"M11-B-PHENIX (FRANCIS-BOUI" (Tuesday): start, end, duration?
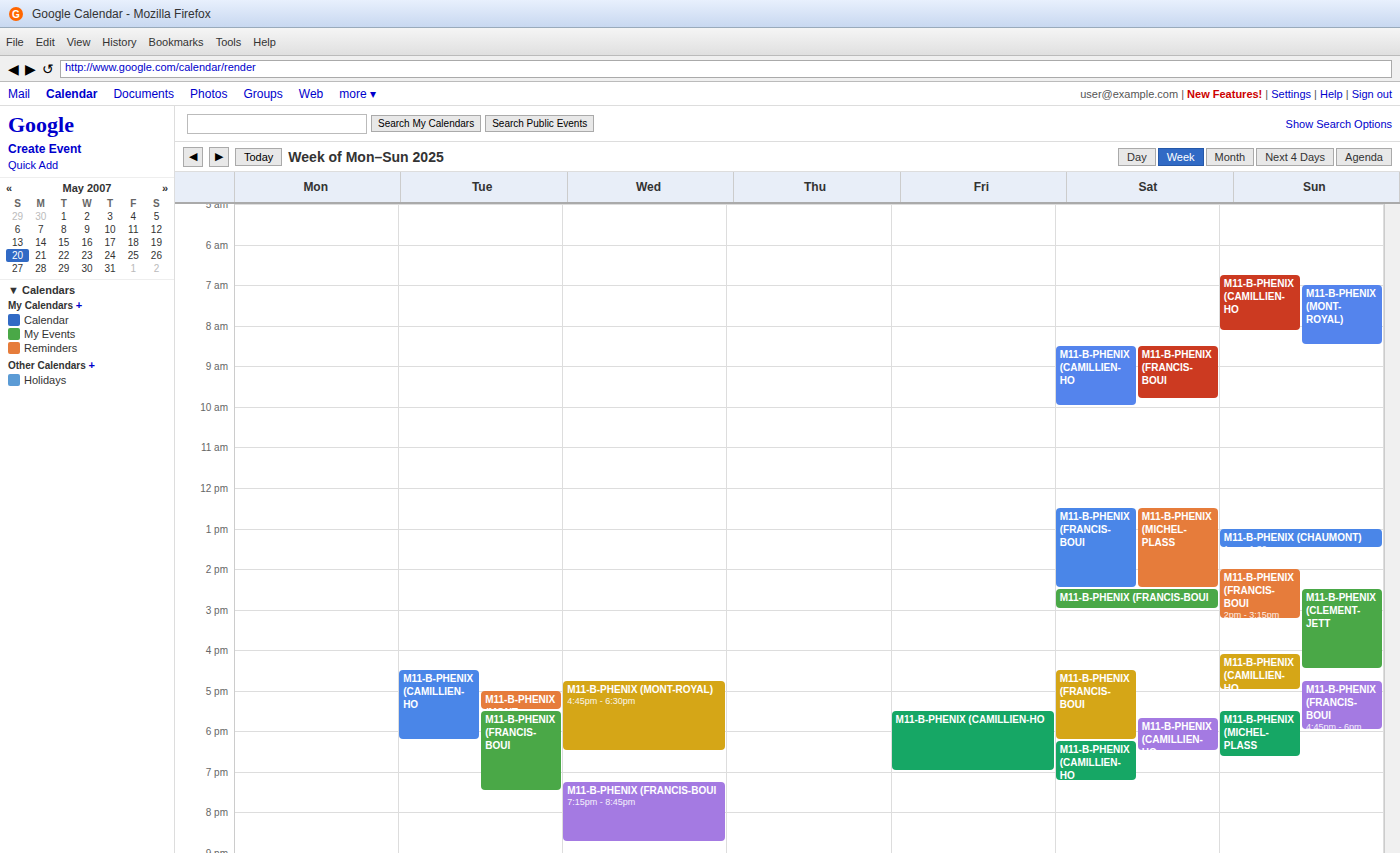
5:30 PM to 7:30 PM, 2 hours